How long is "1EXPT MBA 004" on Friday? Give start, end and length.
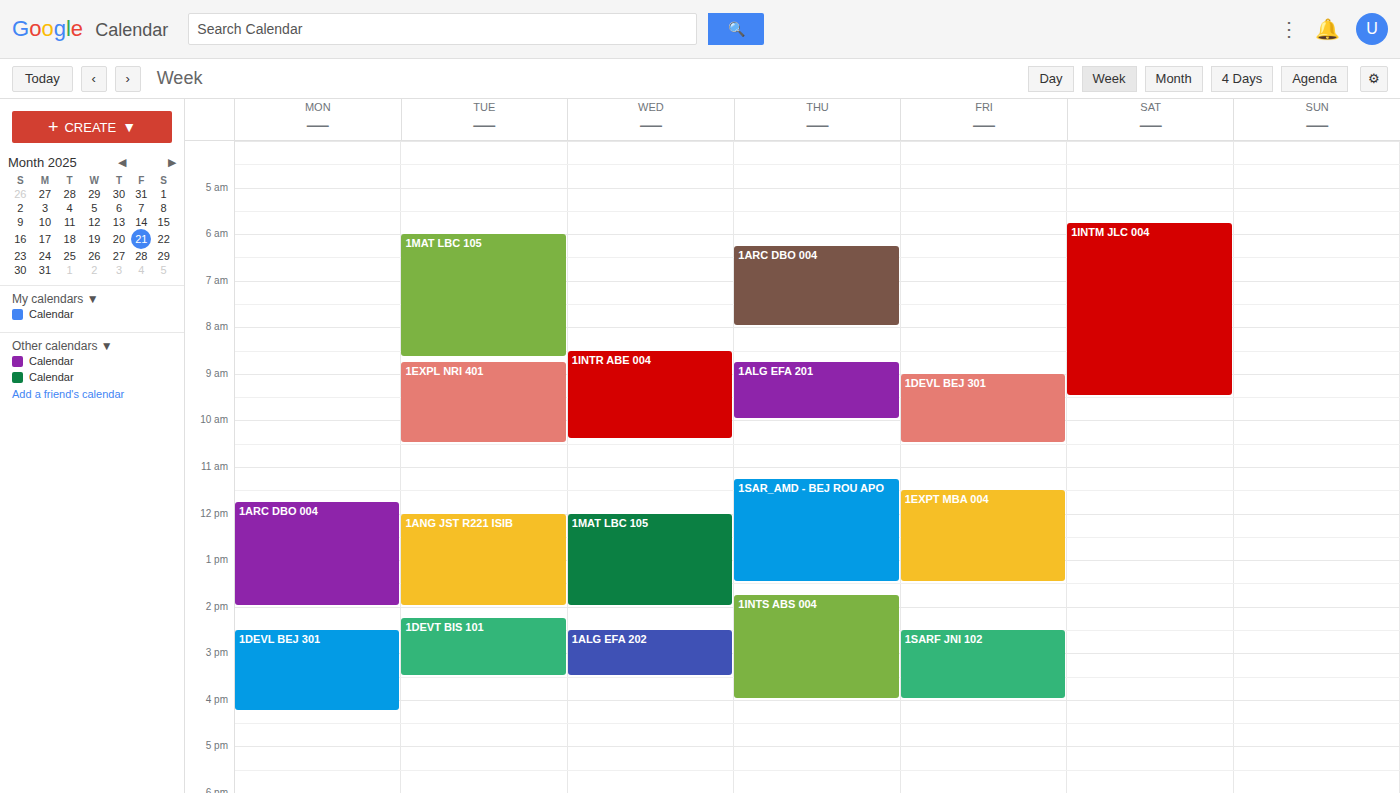
11:30 AM to 1:30 PM, 2 hours